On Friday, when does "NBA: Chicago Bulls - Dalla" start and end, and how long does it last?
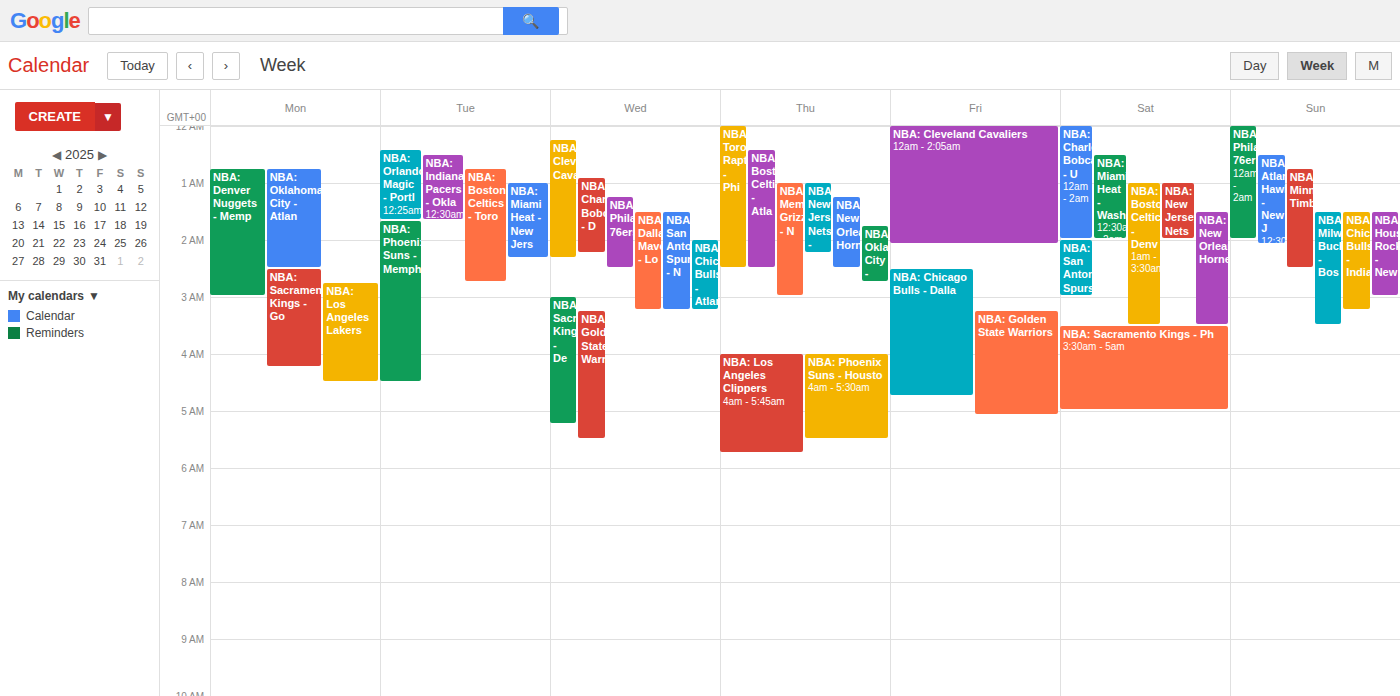
2:30 AM to 4:45 AM, 2 hours 15 minutes